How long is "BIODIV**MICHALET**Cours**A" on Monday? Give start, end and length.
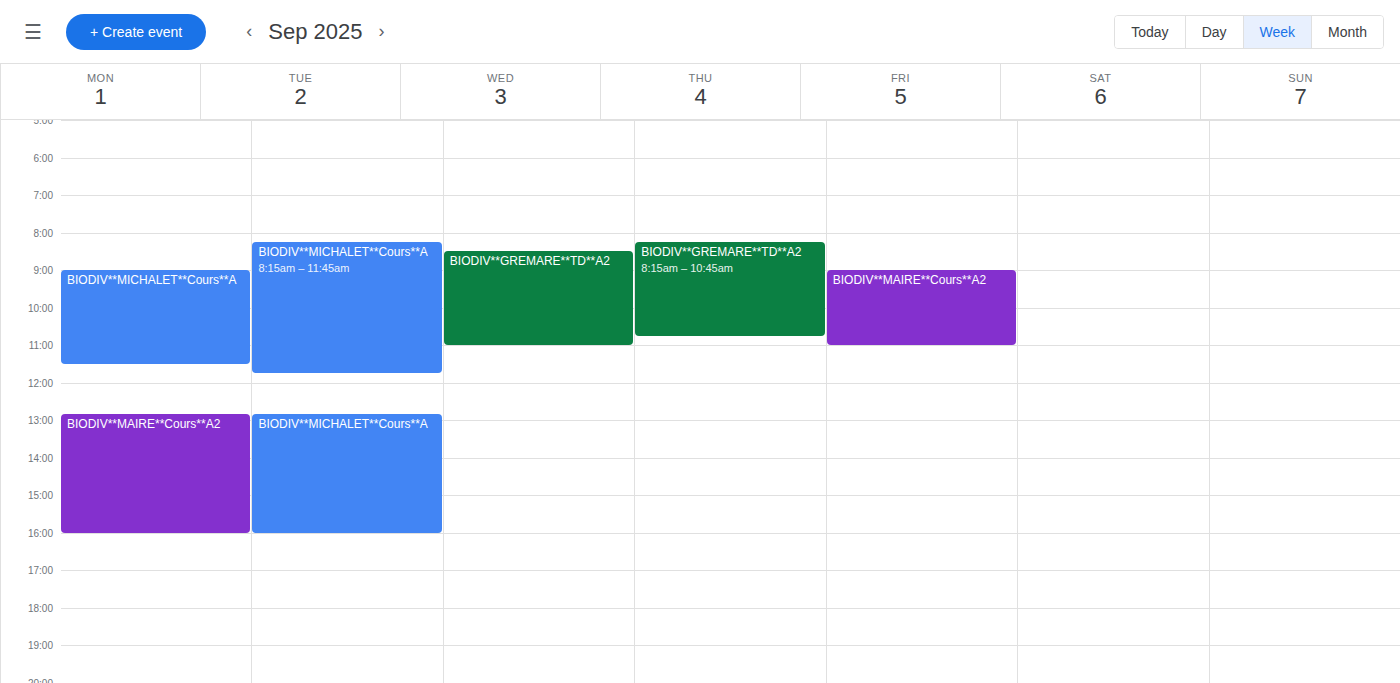
09:00 to 11:30, 2 hours 30 minutes